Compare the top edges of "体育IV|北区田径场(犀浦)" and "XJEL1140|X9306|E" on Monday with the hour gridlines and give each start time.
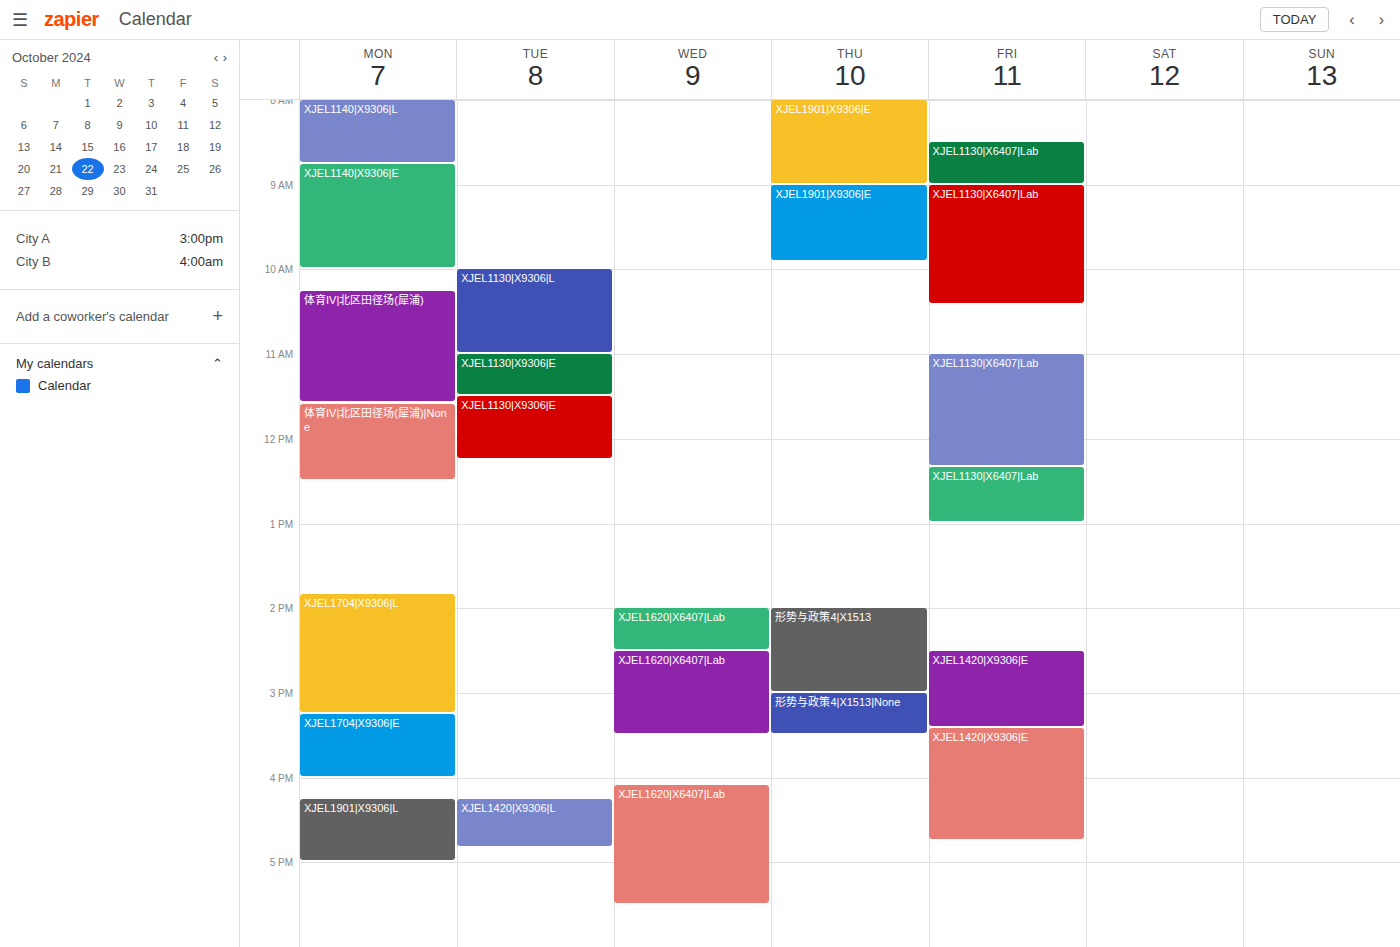
"体育IV|北区田径场(犀浦)": 10:15 AM, neither: a quarter of the way from the 10 AM line to the 11 AM line. "XJEL1140|X9306|E": 8:45 AM, neither: three quarters of the way from the 8 AM line to the 9 AM line.